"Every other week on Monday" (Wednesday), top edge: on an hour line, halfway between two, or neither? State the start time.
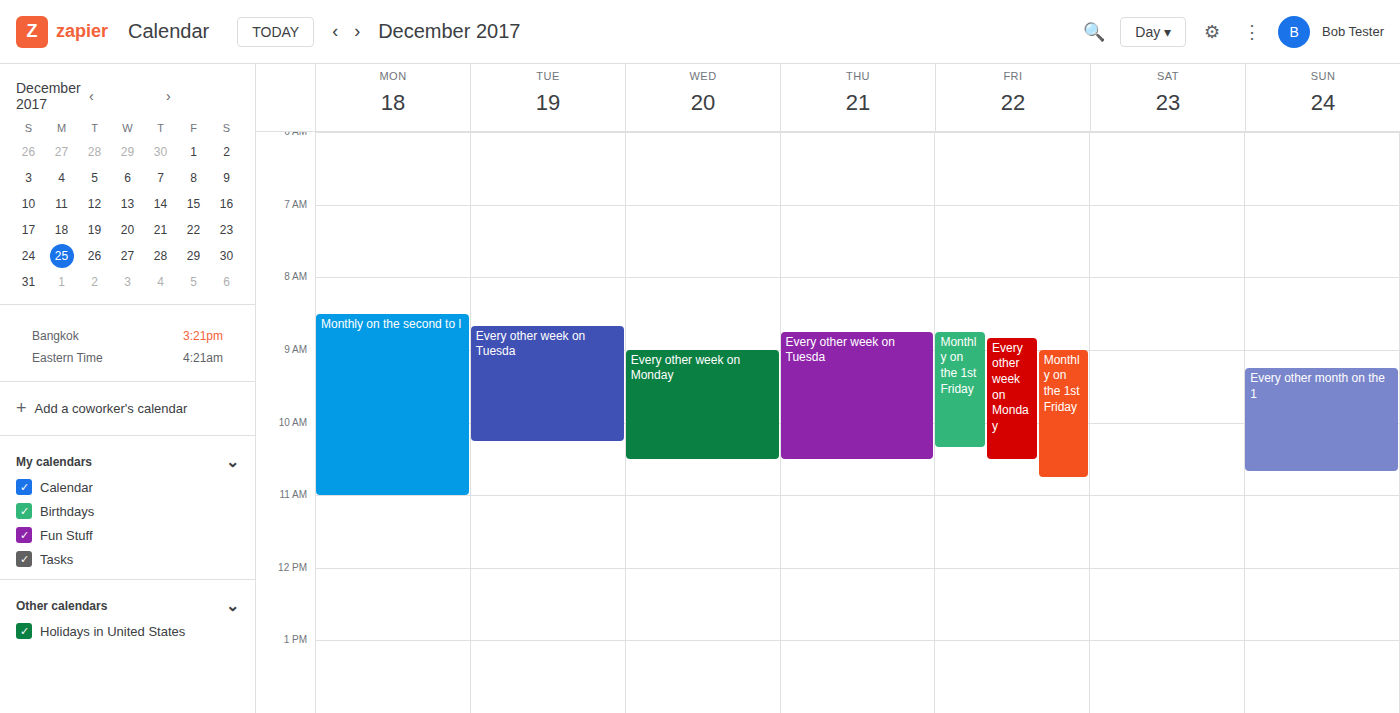
9:00 AM -- exactly on the 9 AM line.